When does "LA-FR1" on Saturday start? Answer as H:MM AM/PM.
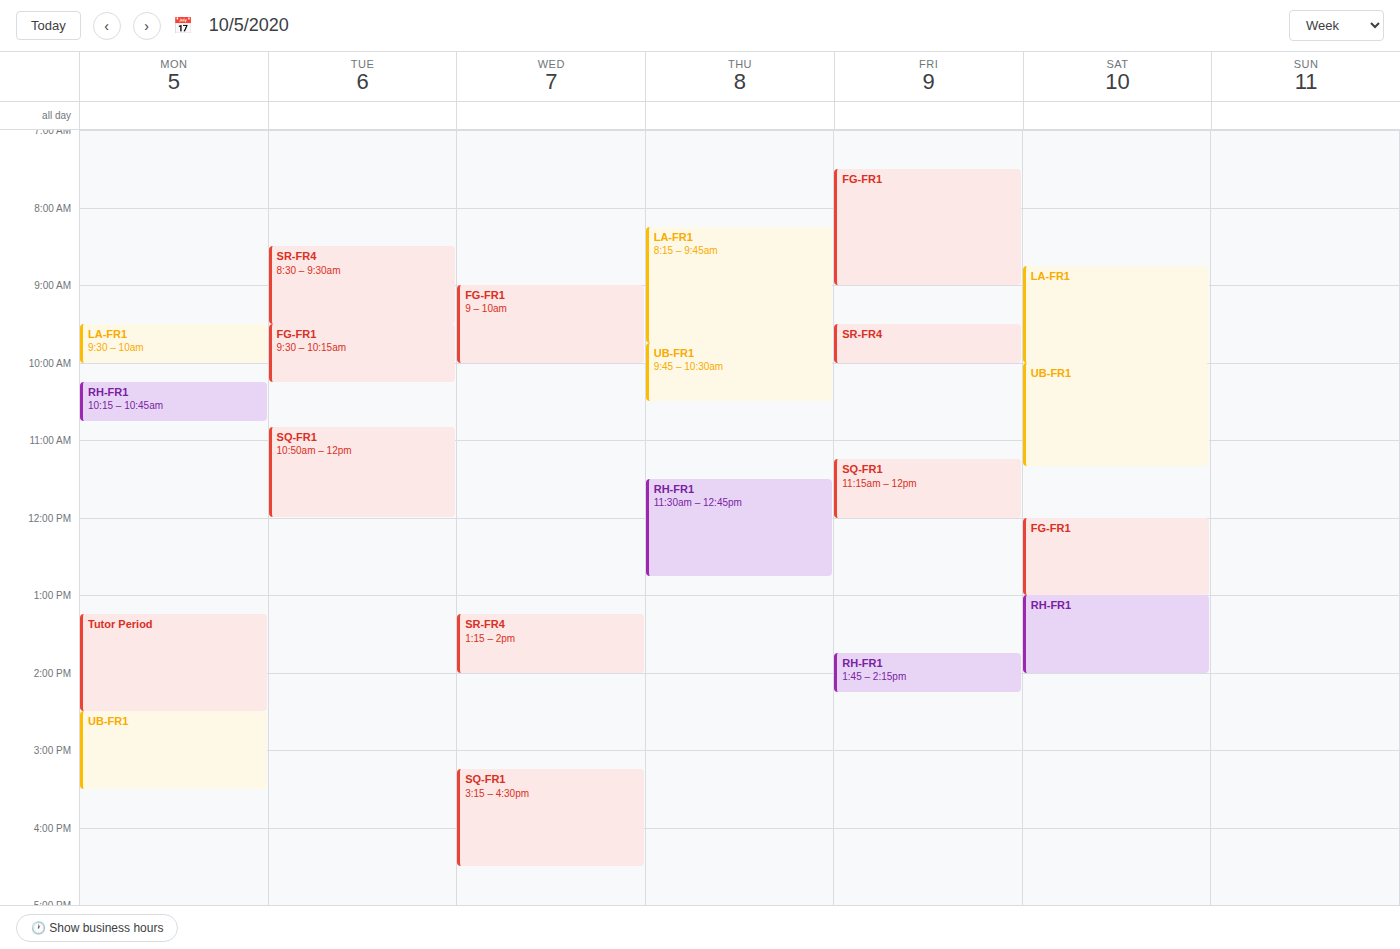
8:45 AM